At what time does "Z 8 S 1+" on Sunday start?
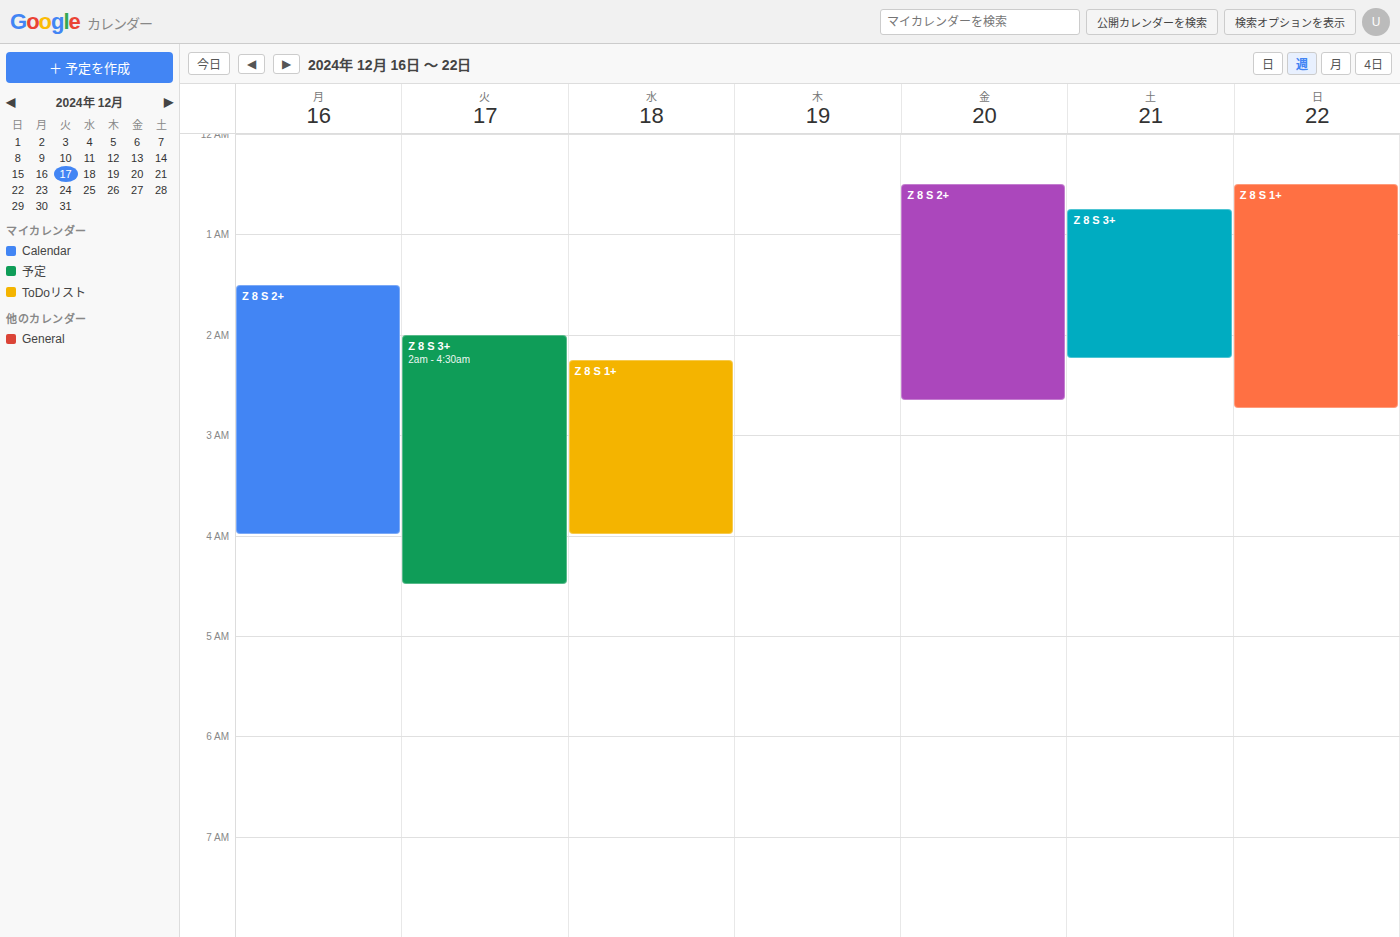
00:30